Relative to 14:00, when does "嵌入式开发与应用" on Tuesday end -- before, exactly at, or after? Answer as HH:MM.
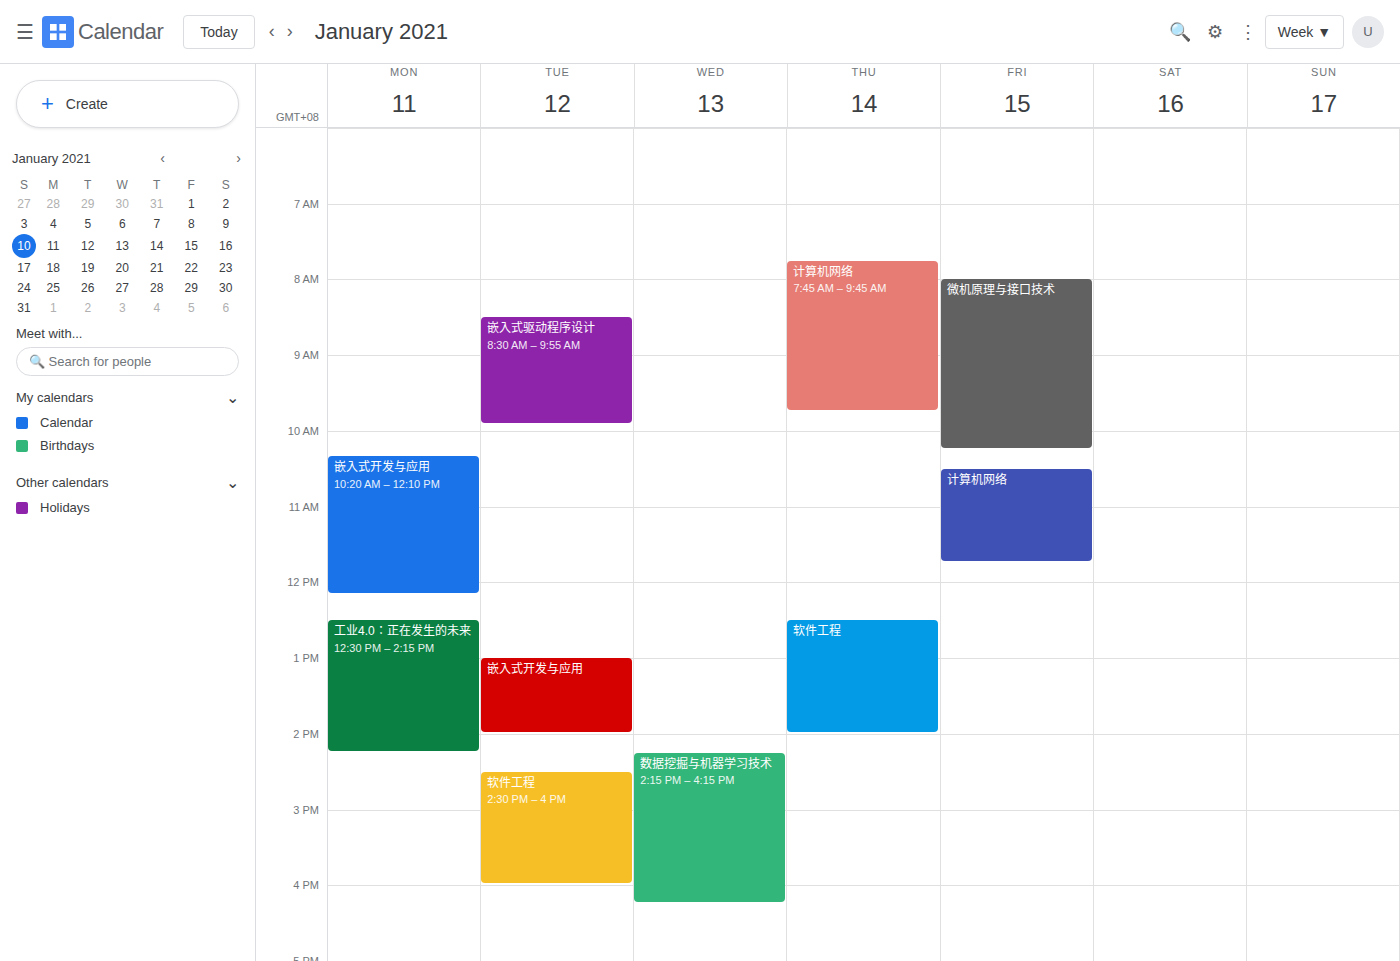
14:00 -- exactly at 14:00, on the 14:00 line.